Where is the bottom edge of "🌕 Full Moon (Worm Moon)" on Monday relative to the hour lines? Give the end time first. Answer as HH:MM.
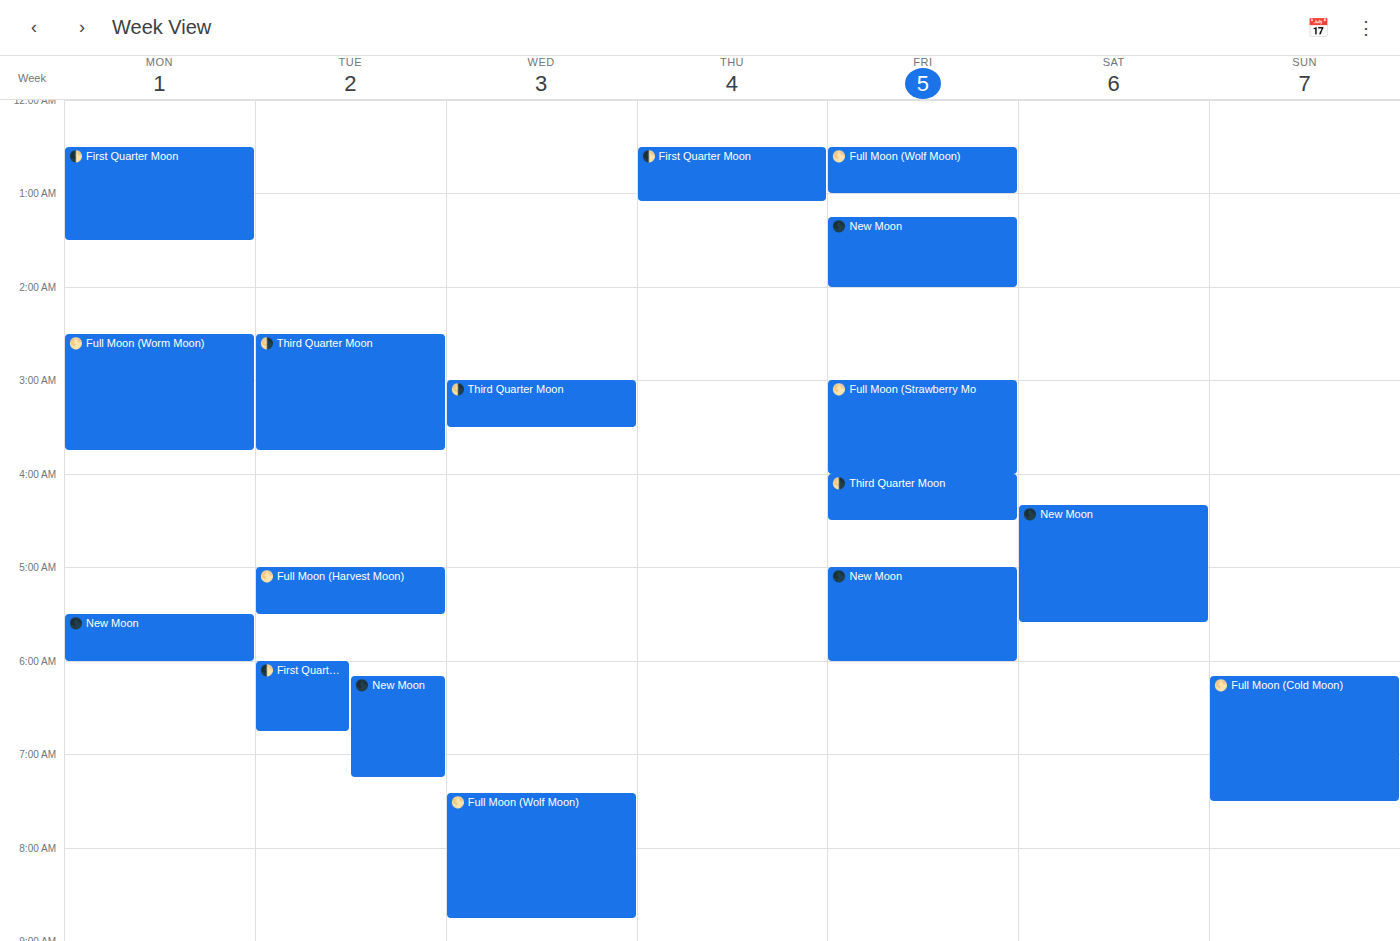
03:45 -- neither: three quarters of the way from the 03:00 line to the 04:00 line.